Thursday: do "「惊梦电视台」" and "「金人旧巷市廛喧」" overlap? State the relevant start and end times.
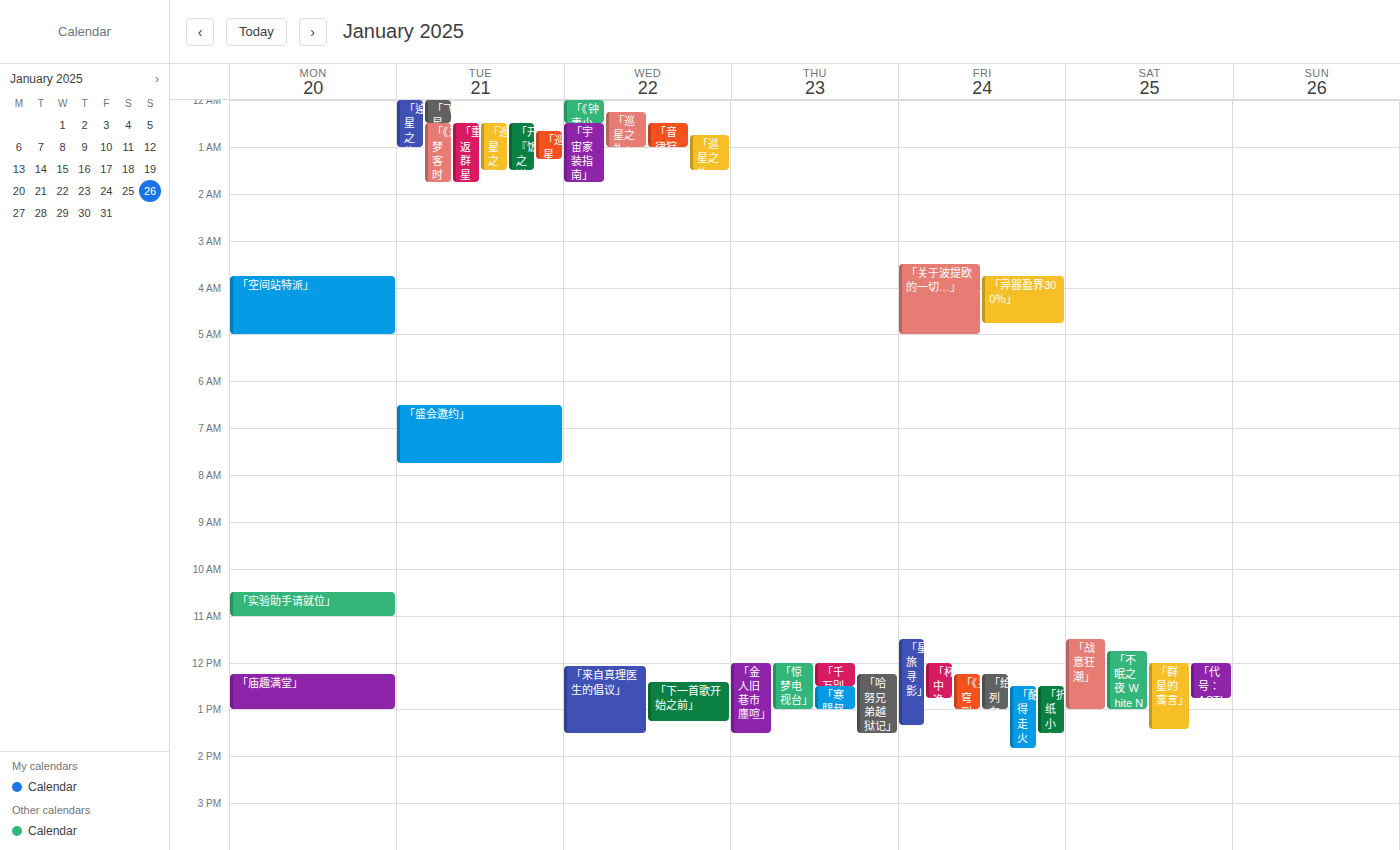
"「惊梦电视台」" runs 12:00 PM to 1:00 PM, inside "「金人旧巷市廛喧」" -- they overlap.